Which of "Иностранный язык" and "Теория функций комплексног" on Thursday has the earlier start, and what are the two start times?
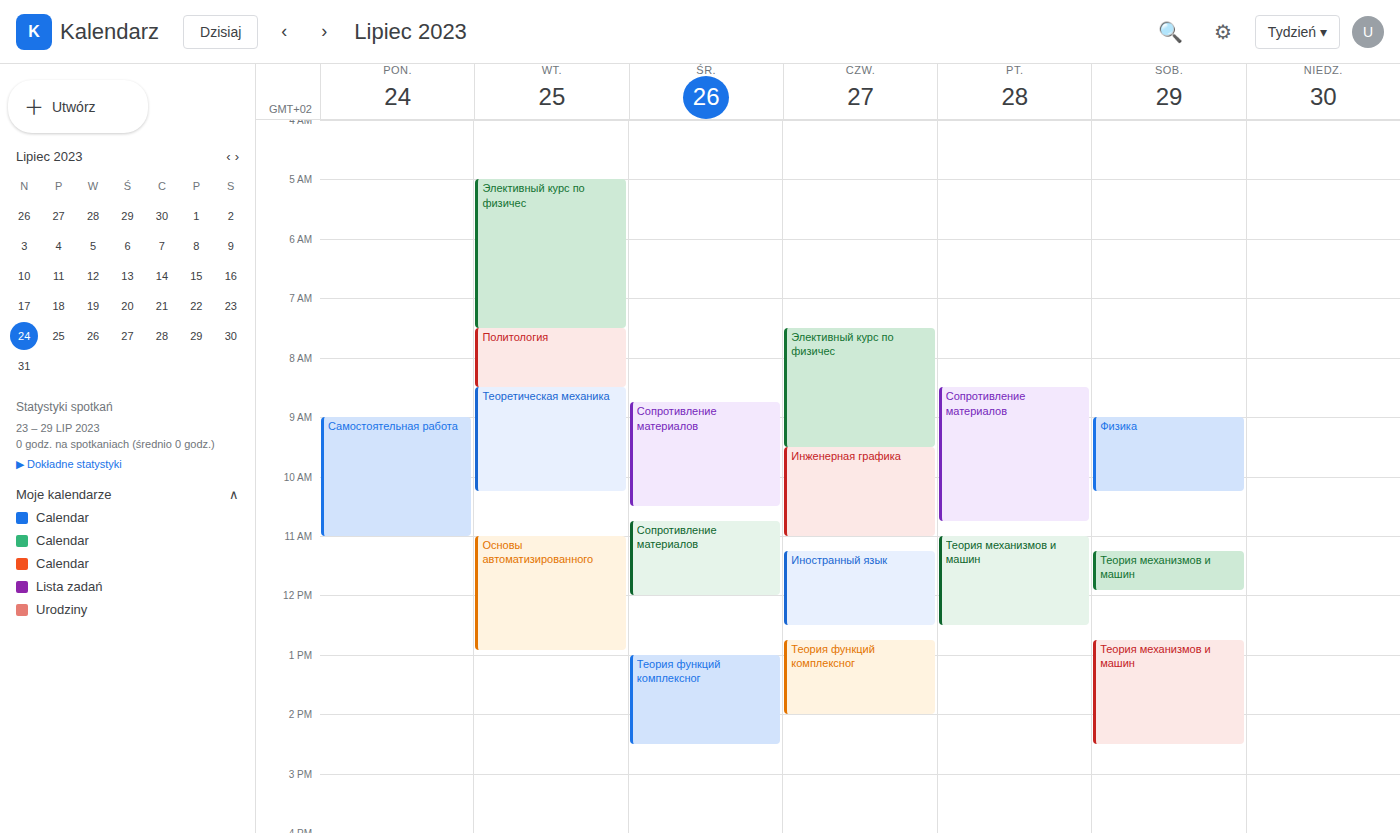
"Иностранный язык" 11:15 AM; "Теория функций комплексног" 12:45 PM.